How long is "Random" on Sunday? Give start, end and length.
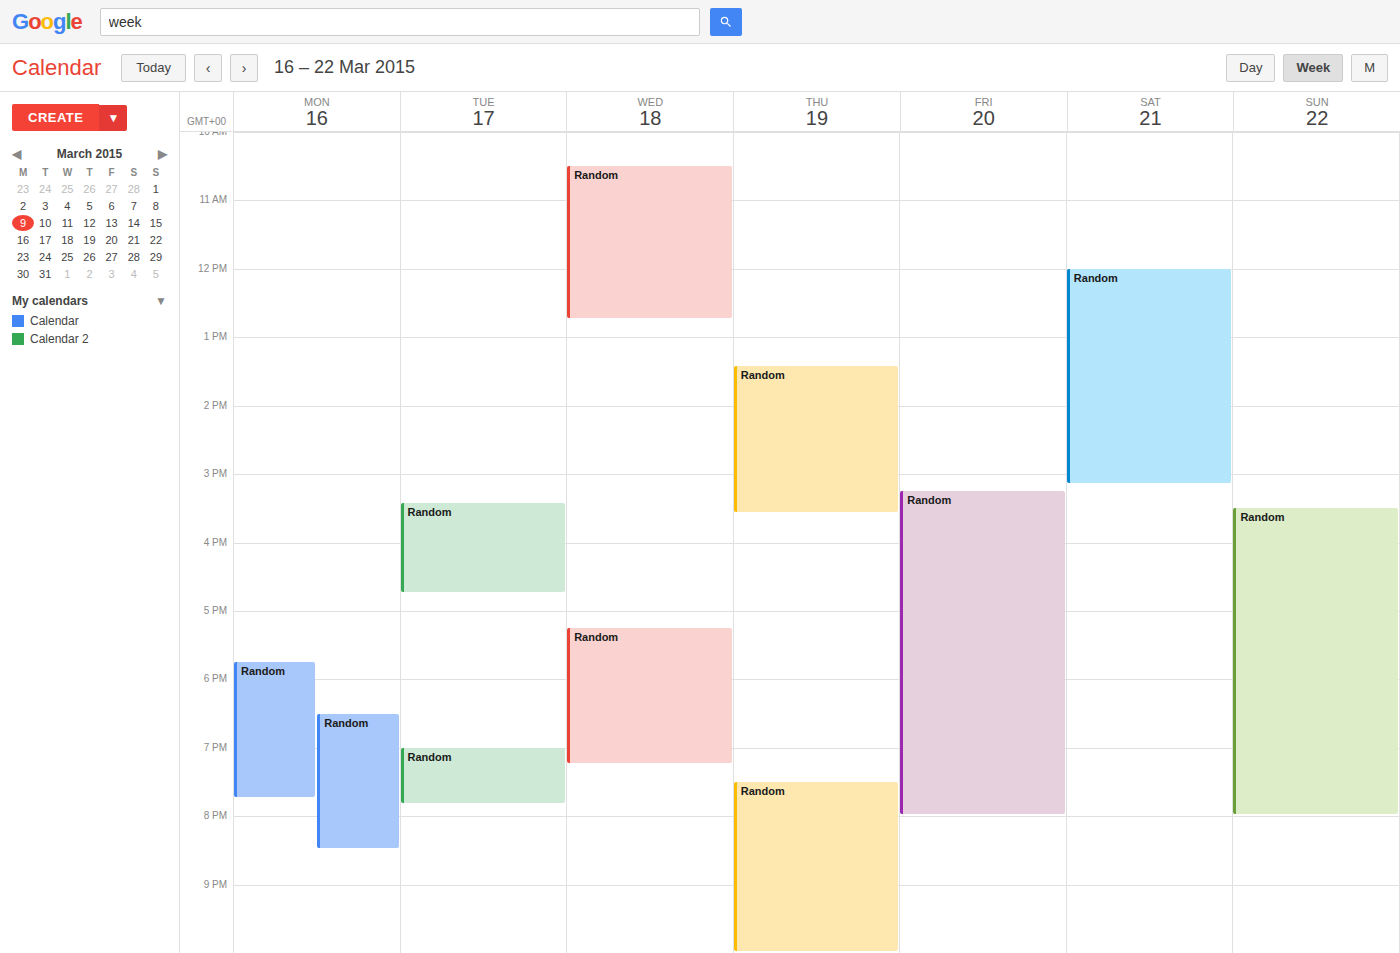
3:30 PM to 8:00 PM, 4 hours 30 minutes